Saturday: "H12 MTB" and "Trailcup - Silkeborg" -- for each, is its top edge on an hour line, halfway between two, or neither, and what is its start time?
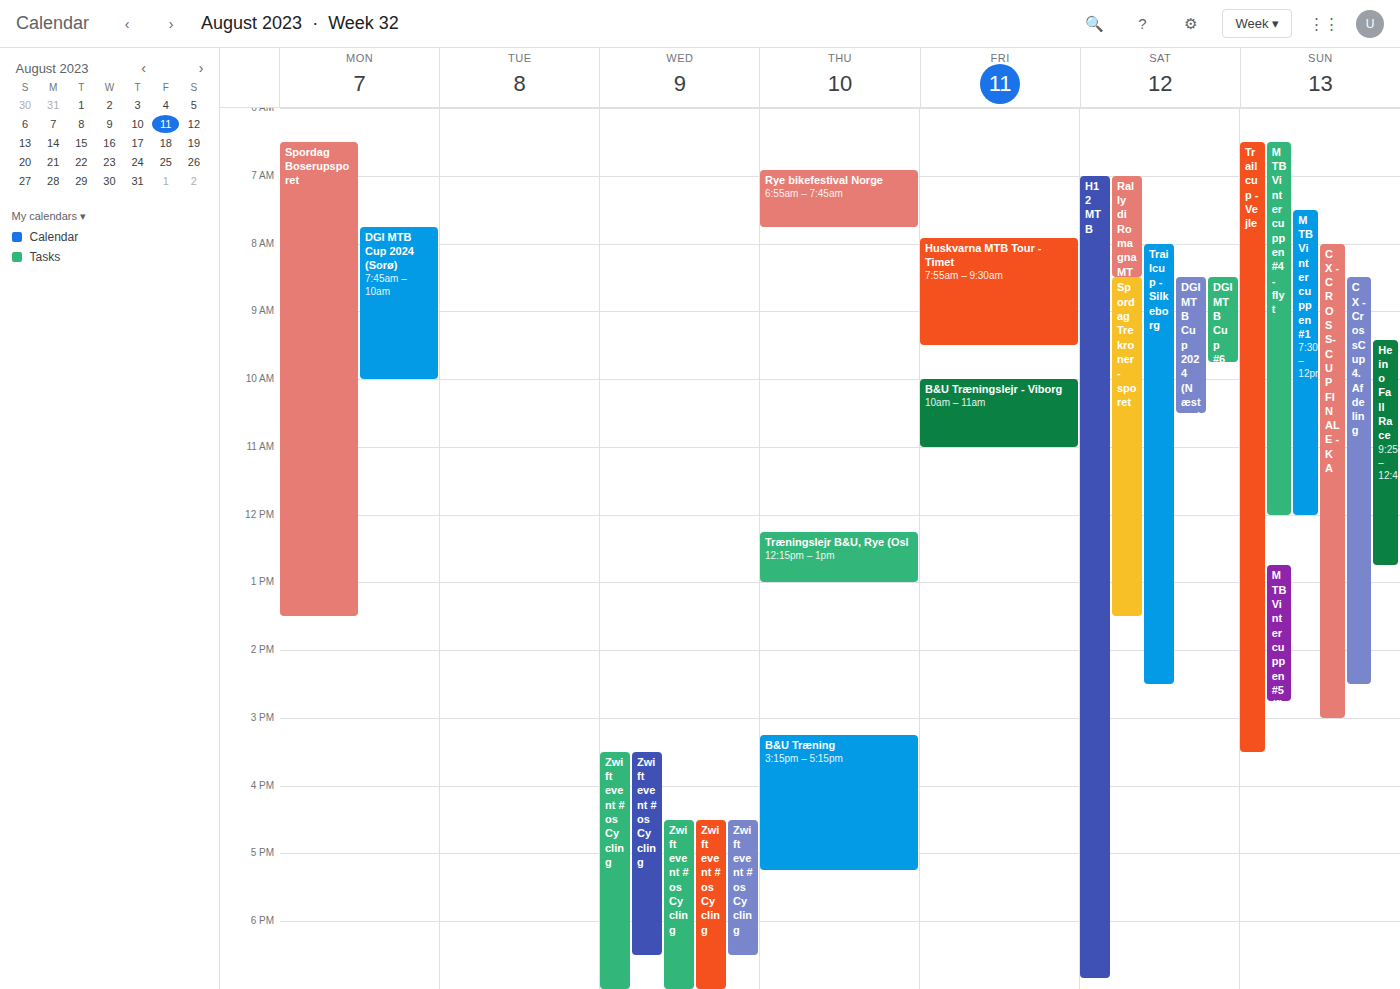
"H12 MTB": 7:00 AM, exactly on the 7 AM line. "Trailcup - Silkeborg": 8:00 AM, exactly on the 8 AM line.